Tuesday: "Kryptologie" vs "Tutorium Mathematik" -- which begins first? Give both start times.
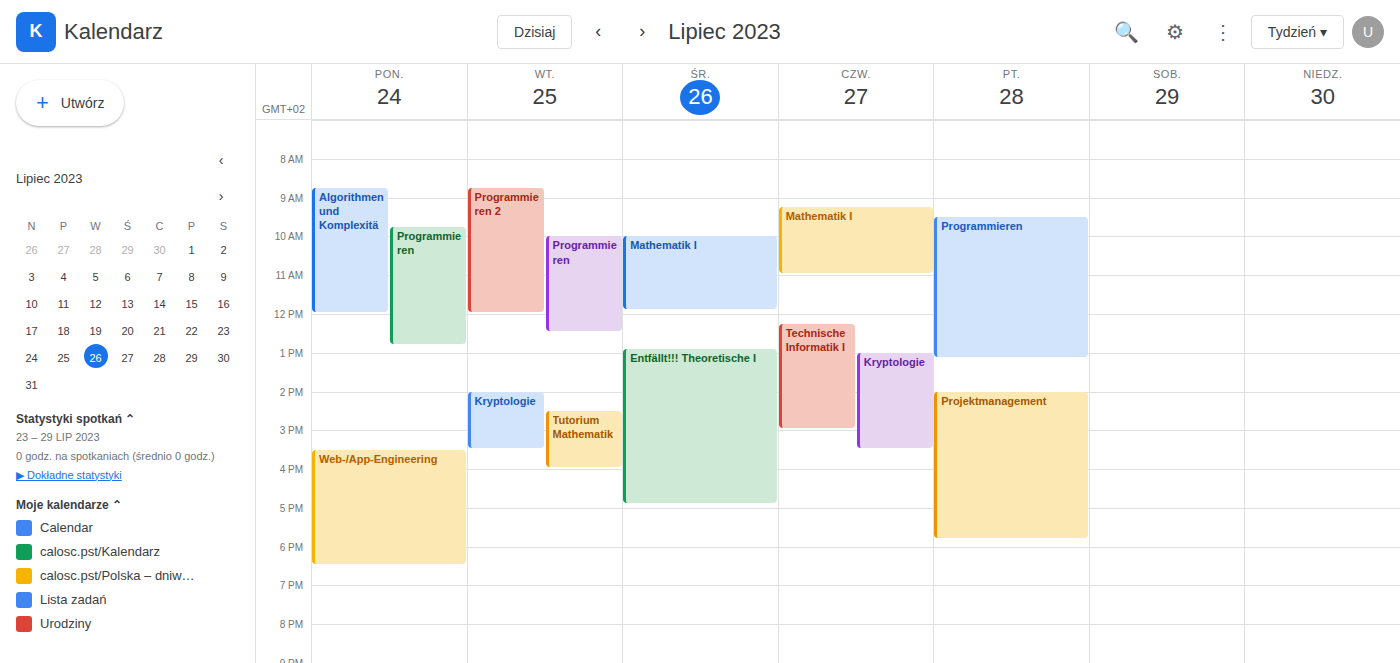
"Kryptologie" 2:00 PM; "Tutorium Mathematik" 2:30 PM.